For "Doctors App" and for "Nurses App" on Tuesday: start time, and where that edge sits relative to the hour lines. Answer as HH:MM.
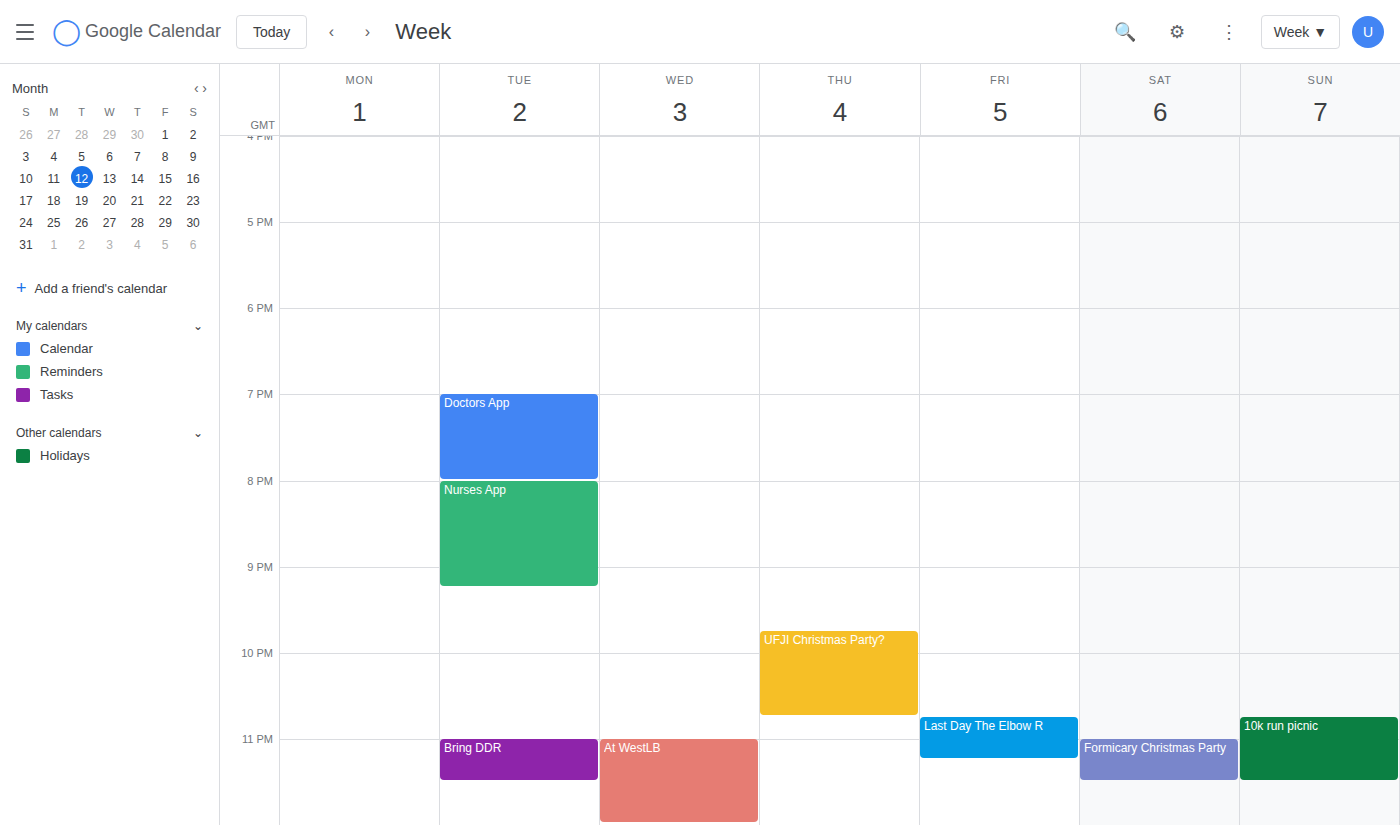
"Doctors App": 19:00, exactly on the 19:00 line. "Nurses App": 20:00, exactly on the 20:00 line.